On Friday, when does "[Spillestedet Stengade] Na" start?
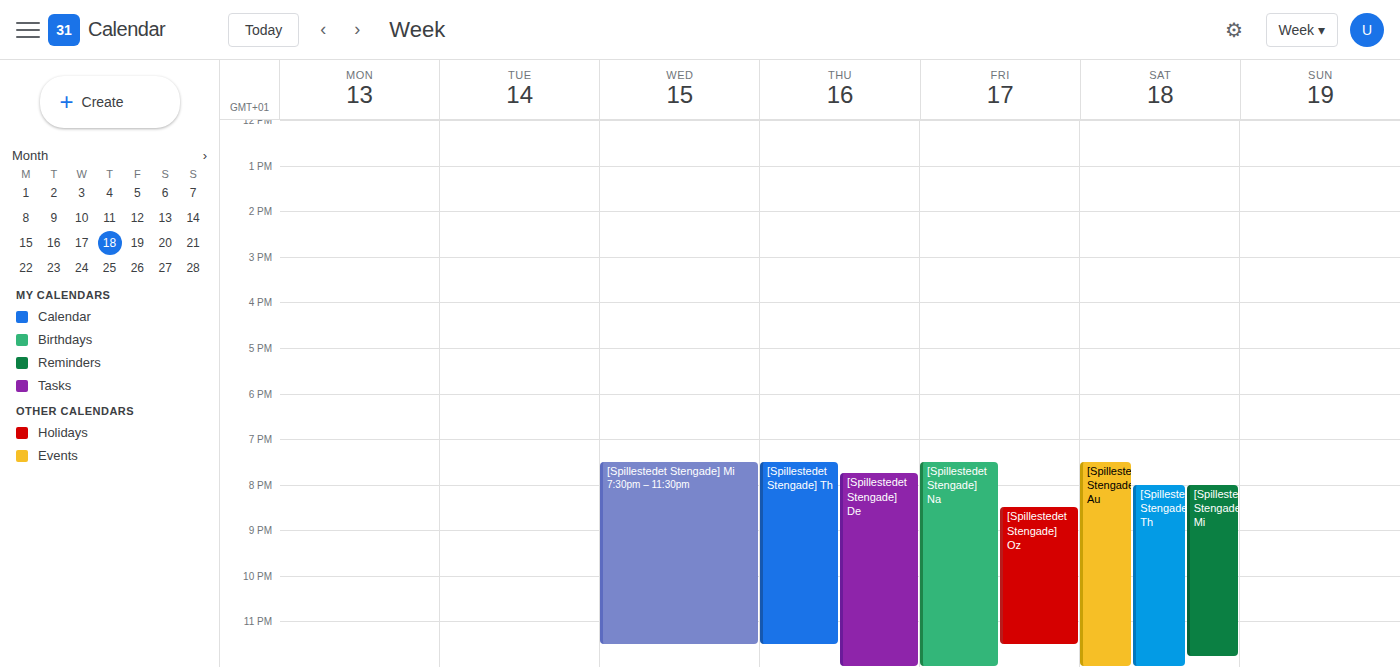
19:30